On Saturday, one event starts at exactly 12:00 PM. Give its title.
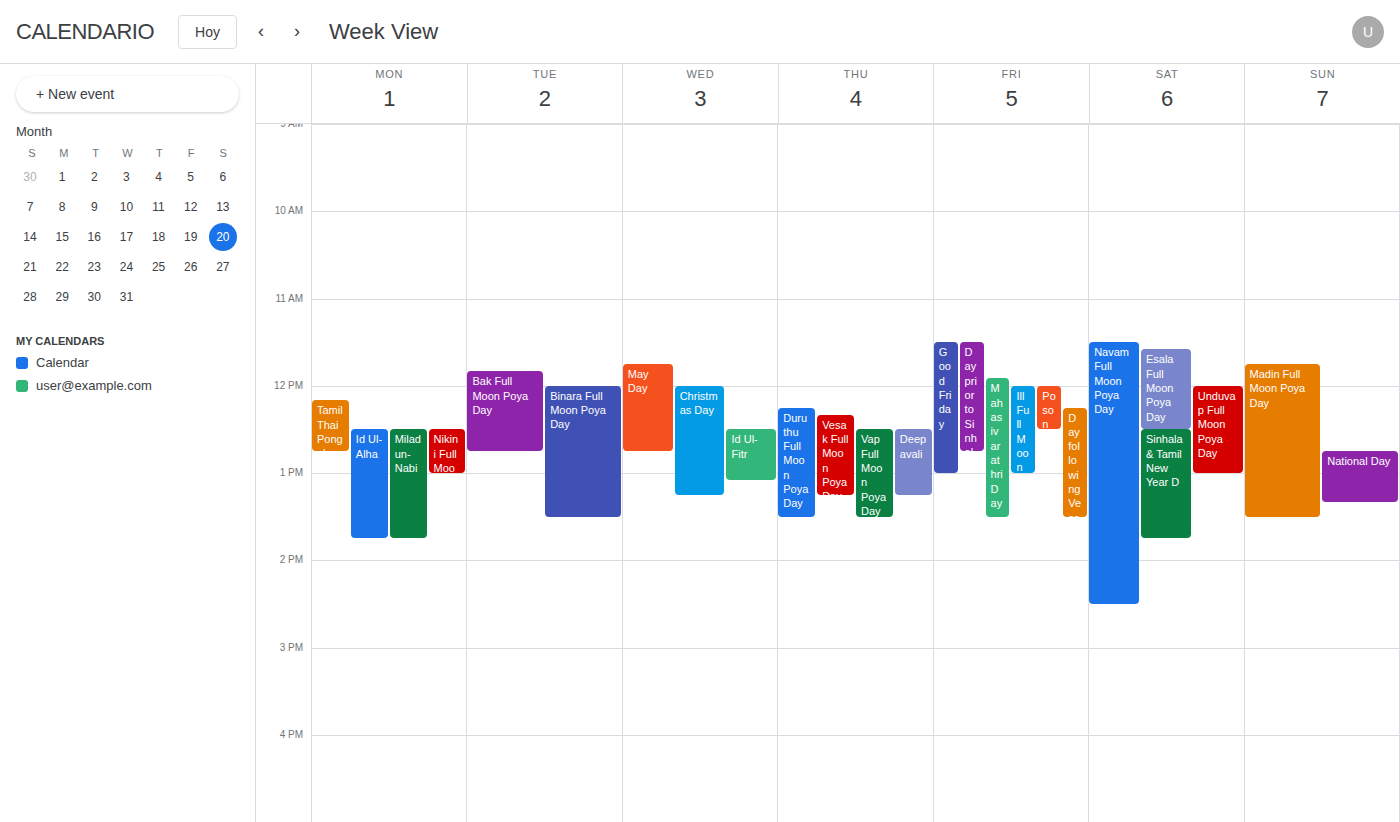
"Unduvap Full Moon Poya Day"